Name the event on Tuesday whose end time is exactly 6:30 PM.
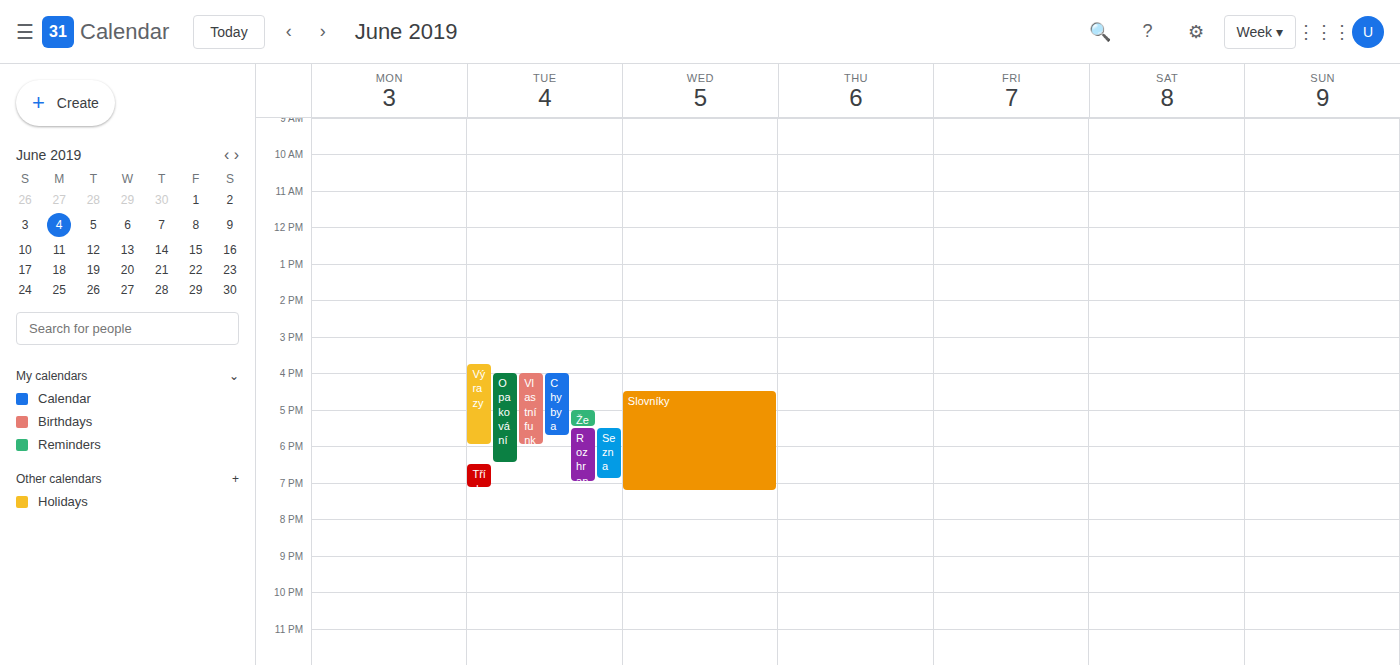
"Opakování"